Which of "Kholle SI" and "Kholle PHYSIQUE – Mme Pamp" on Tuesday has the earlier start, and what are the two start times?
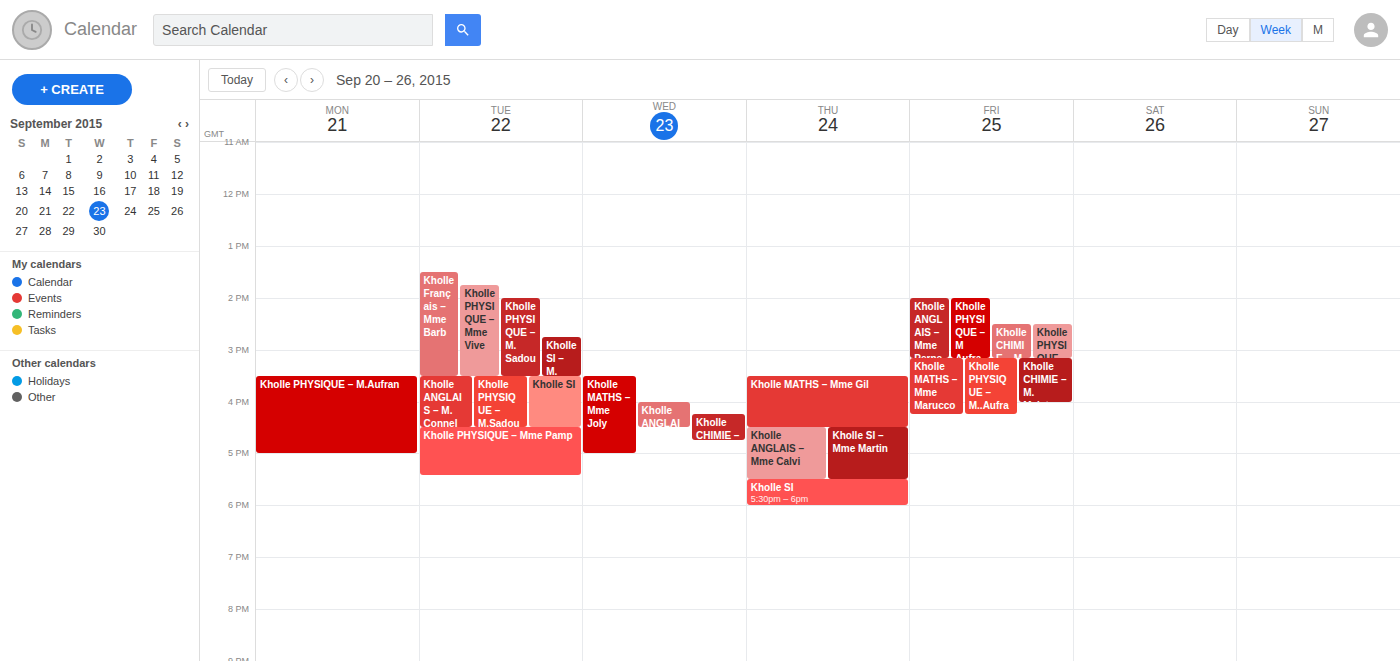
"Kholle SI" 3:30 PM; "Kholle PHYSIQUE – Mme Pamp" 4:30 PM.